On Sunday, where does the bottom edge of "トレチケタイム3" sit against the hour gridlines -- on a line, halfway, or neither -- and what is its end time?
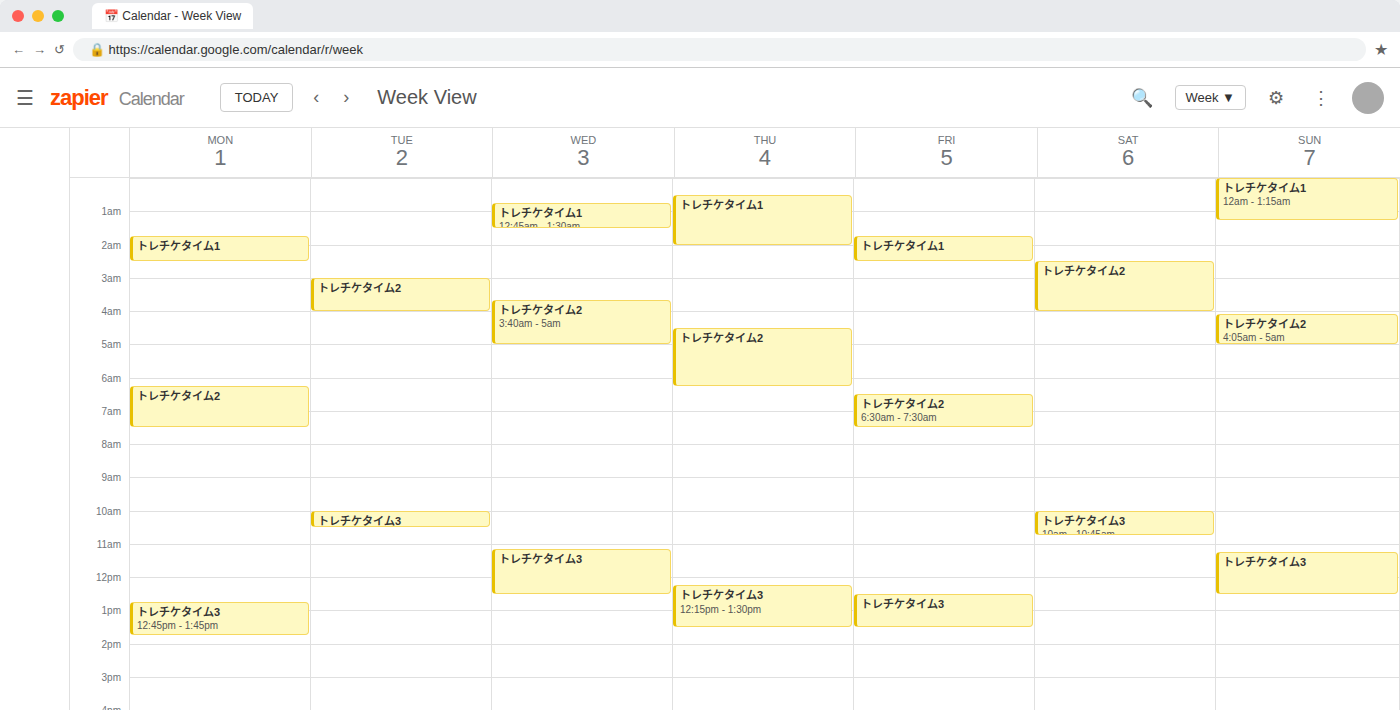
12:30 PM -- halfway between the 12 PM and 1 PM lines.